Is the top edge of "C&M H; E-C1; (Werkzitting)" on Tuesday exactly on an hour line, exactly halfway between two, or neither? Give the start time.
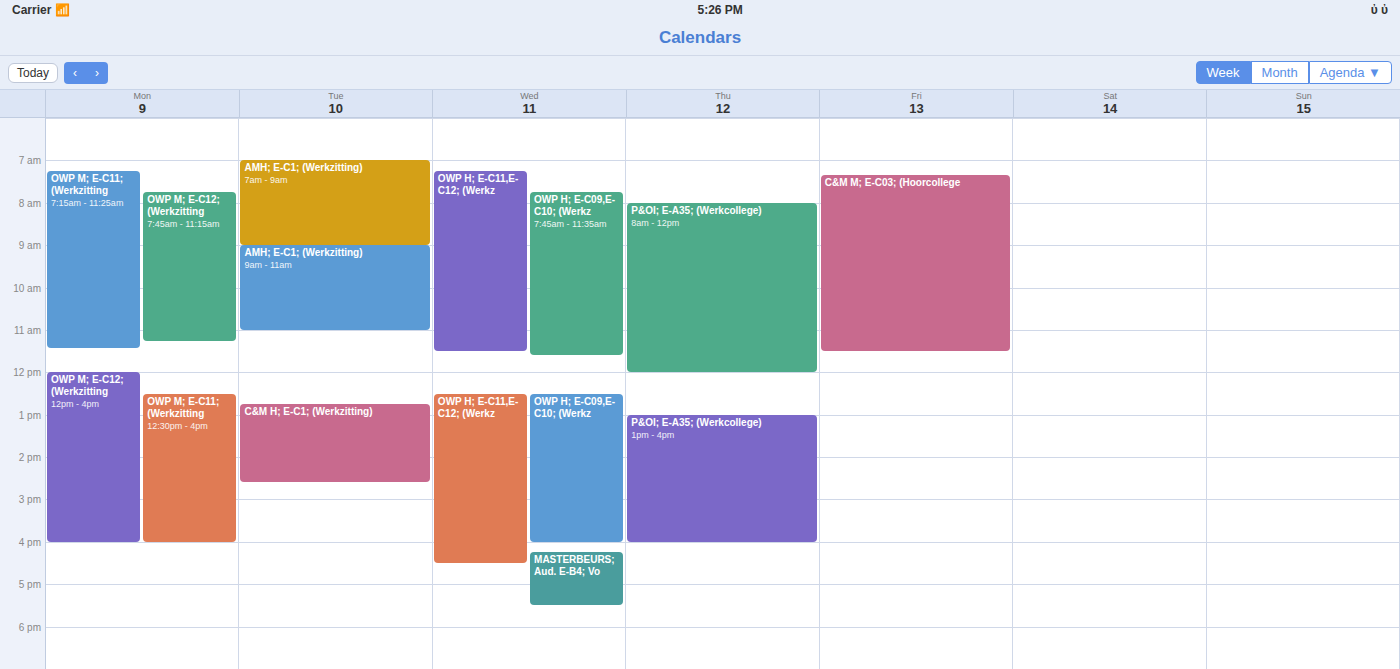
12:45 PM -- neither: three quarters of the way from the 12 PM line to the 1 PM line.